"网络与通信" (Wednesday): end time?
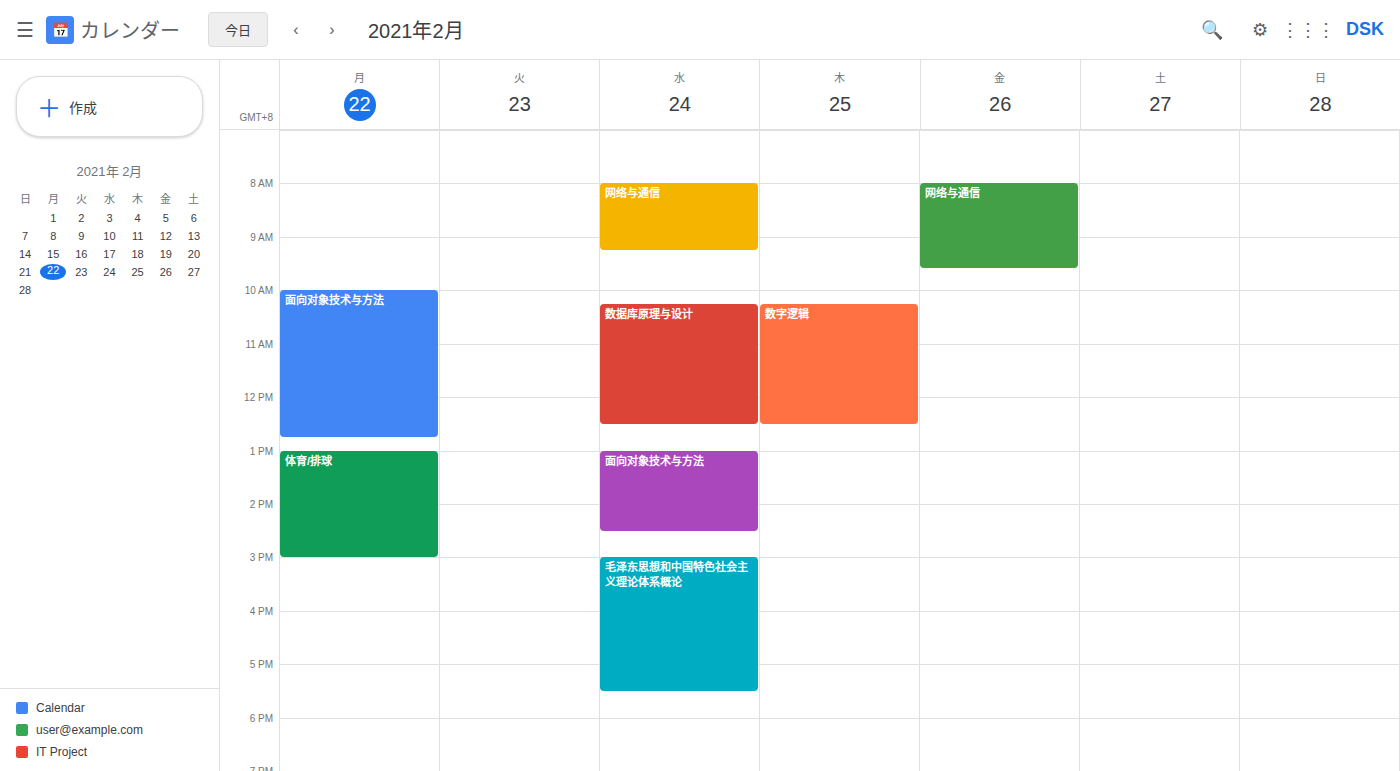
9:15 AM